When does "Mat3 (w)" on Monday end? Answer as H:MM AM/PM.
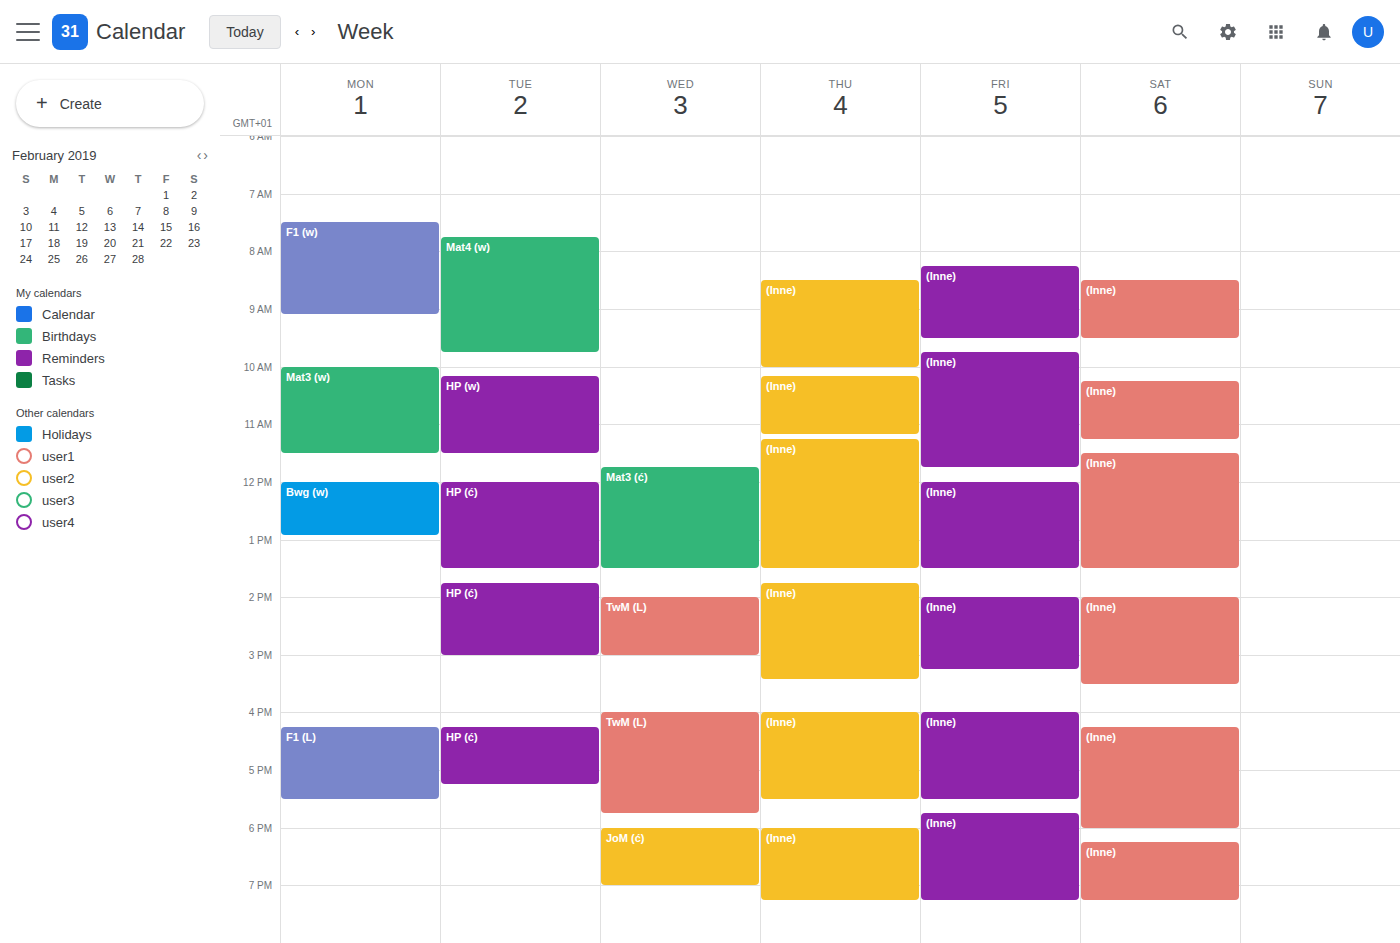
11:30 AM